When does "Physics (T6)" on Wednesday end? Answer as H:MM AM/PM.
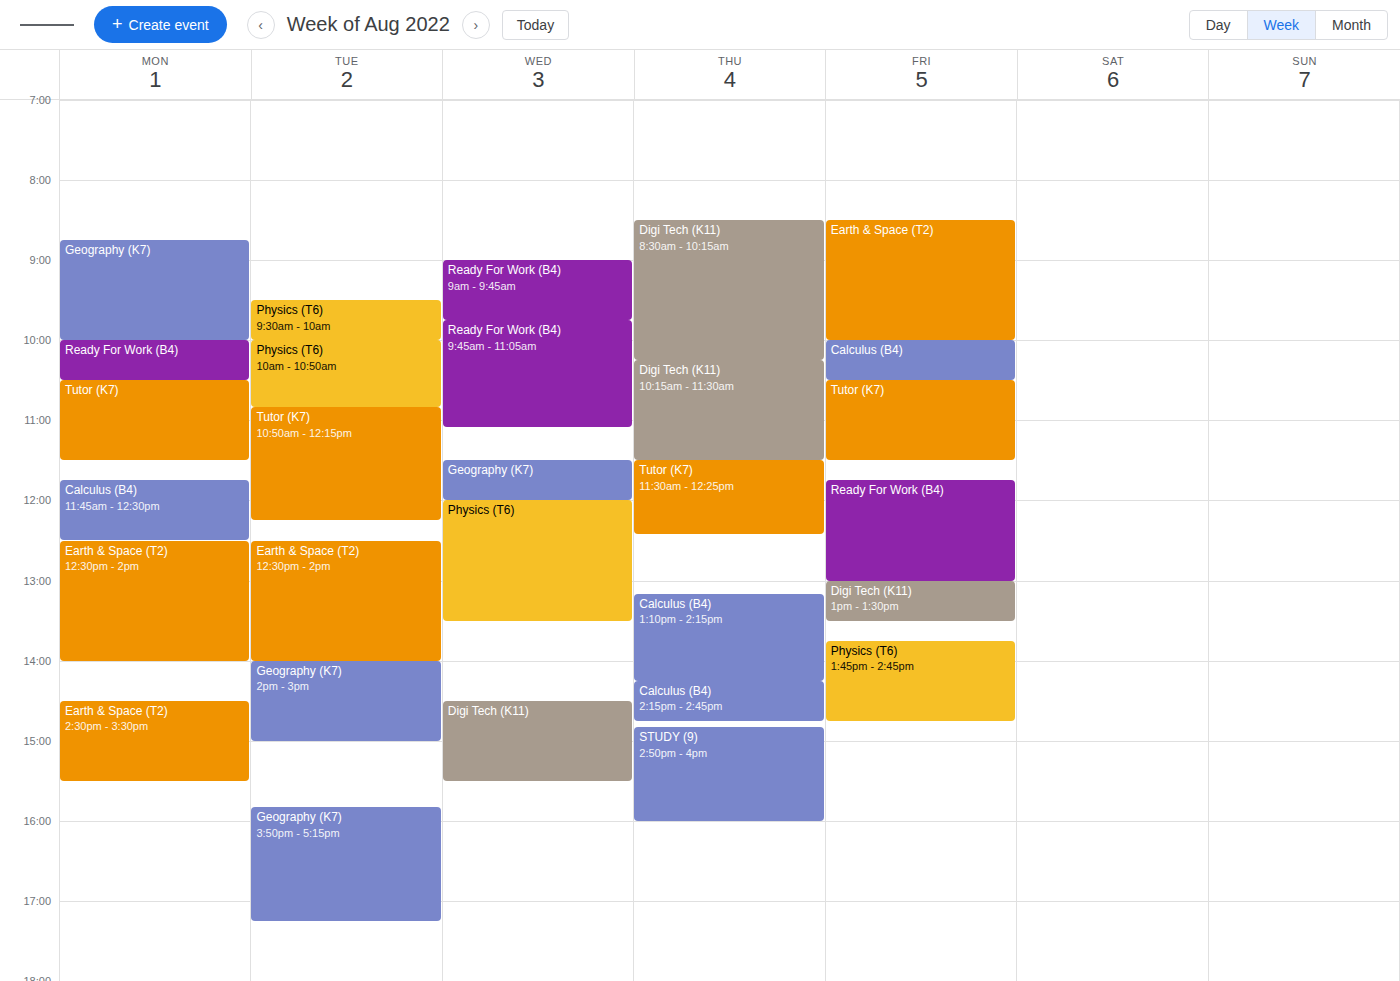
1:30 PM